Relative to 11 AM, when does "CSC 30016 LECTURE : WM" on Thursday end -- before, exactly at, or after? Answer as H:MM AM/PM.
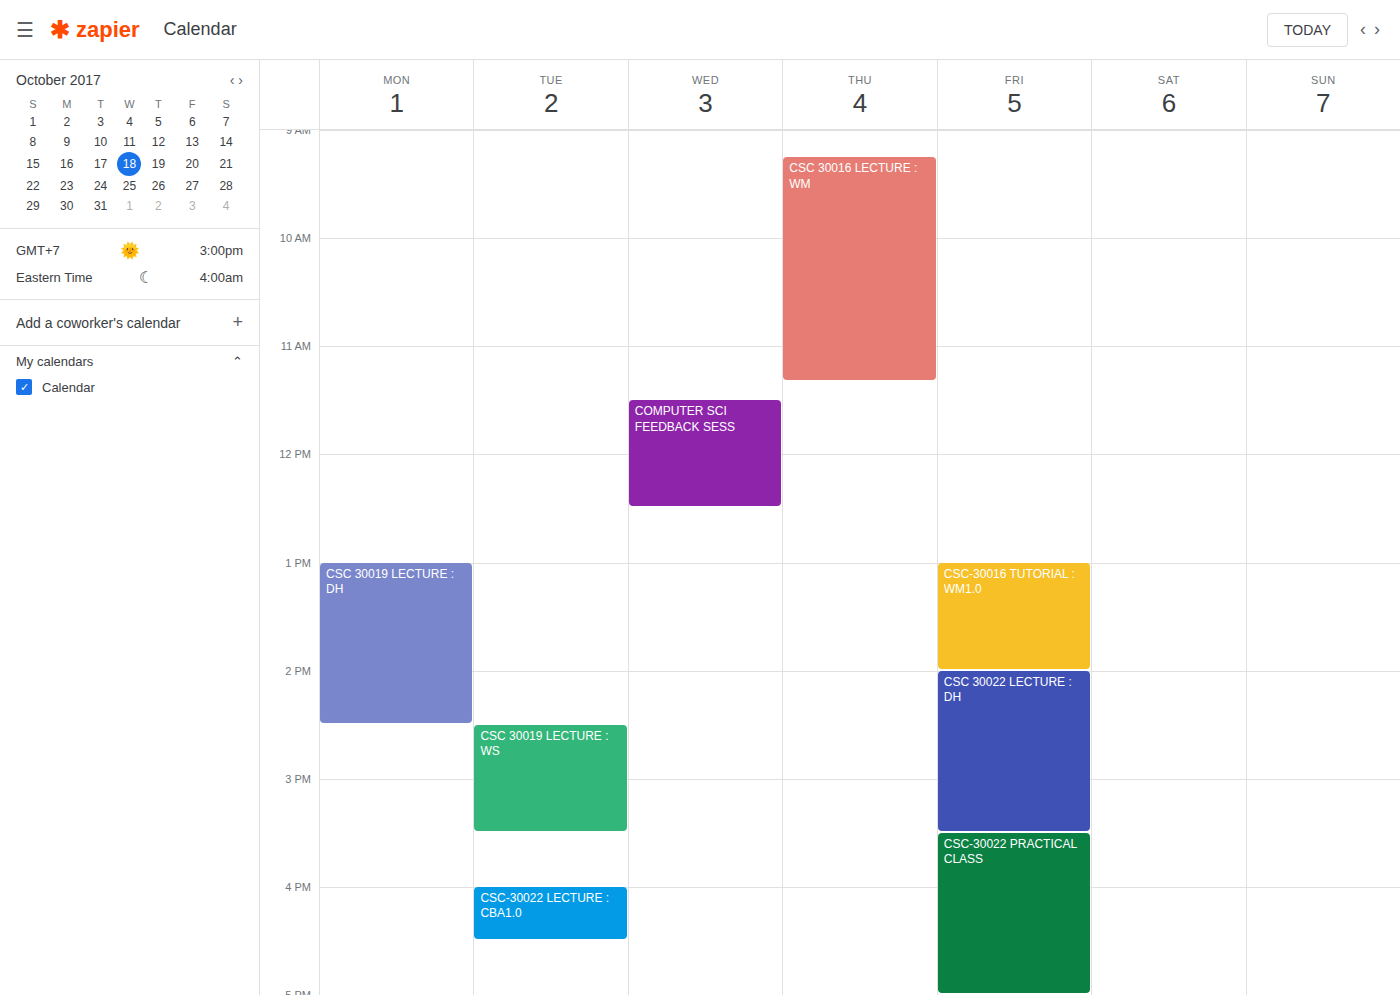
11:20 AM -- after 11 AM, 20 minutes below the 11 AM line.